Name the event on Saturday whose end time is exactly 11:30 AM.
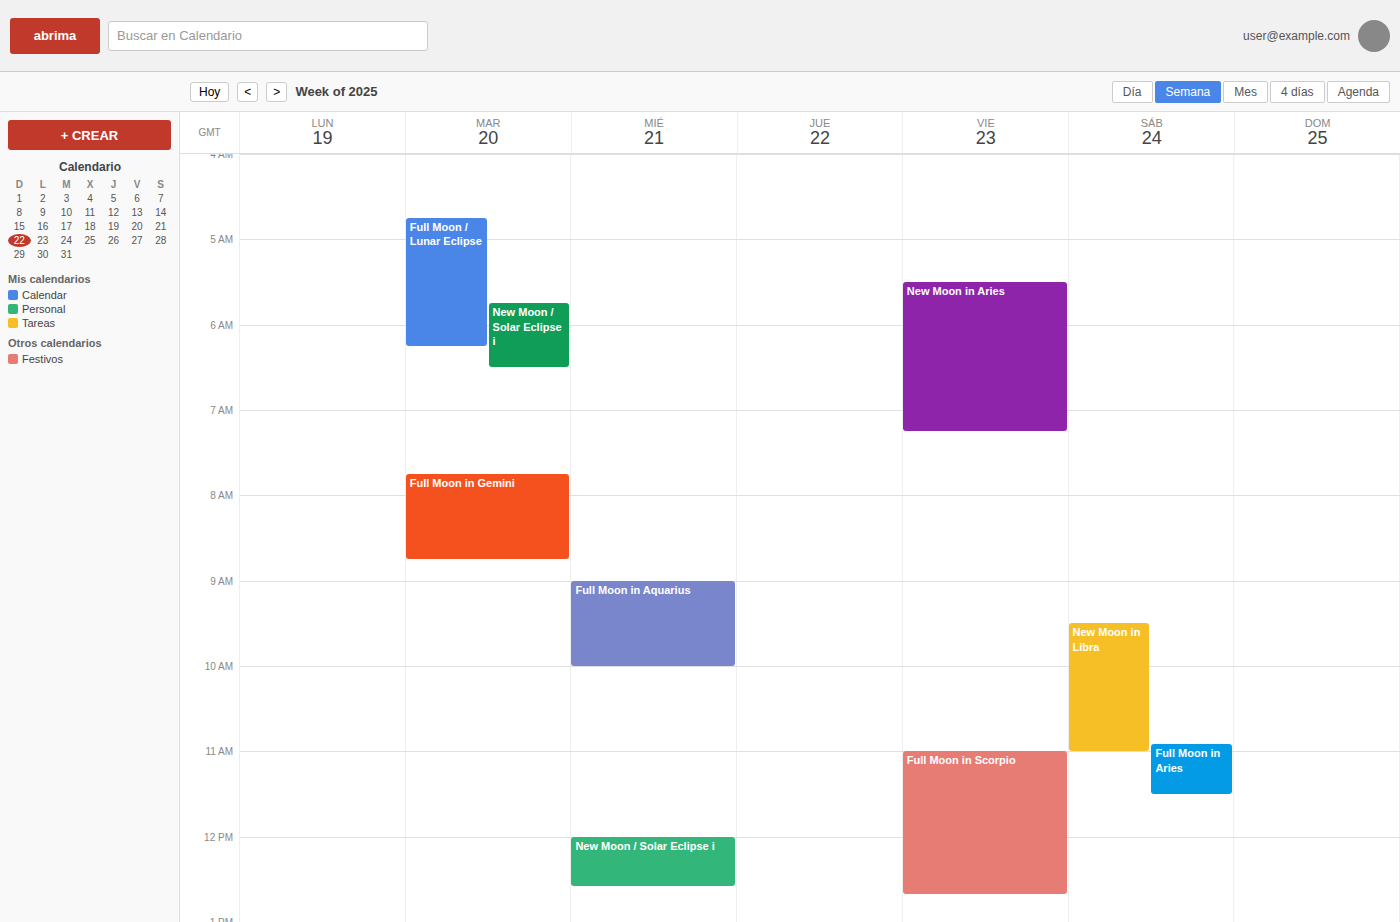
"Full Moon in Aries"